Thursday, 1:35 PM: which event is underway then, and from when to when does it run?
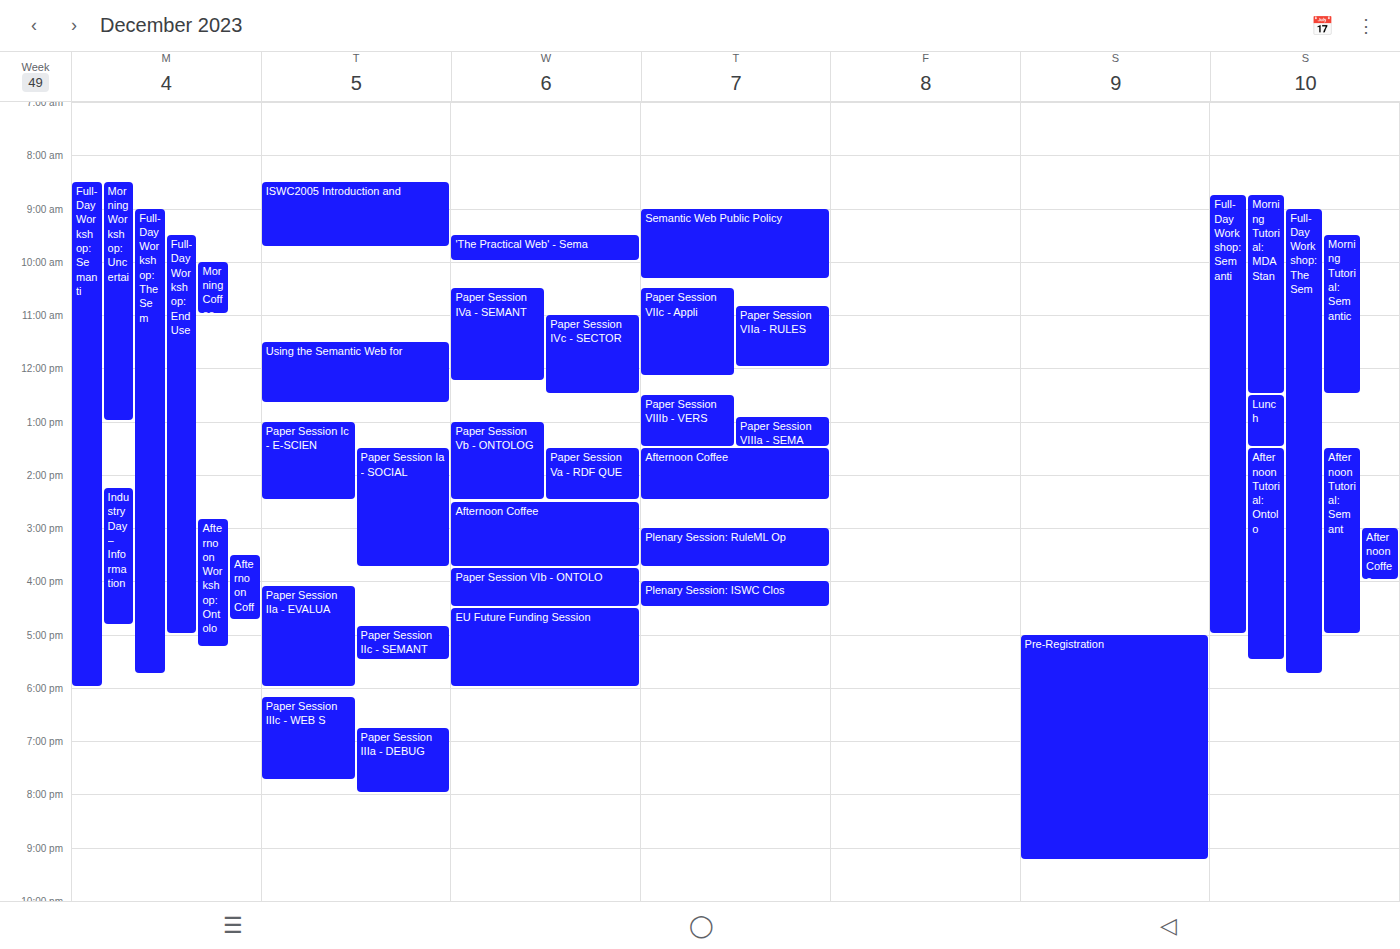
"Afternoon Coffee", 1:30 PM to 2:30 PM